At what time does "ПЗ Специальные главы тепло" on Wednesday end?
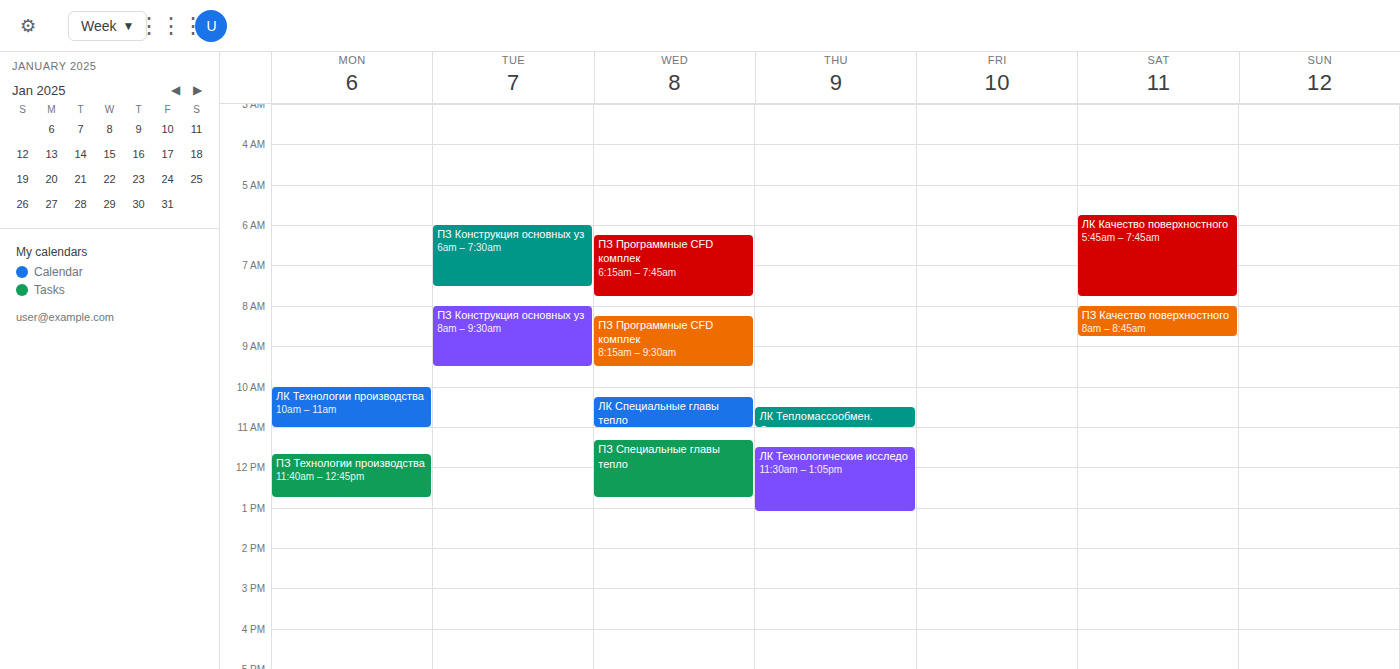
12:45 PM